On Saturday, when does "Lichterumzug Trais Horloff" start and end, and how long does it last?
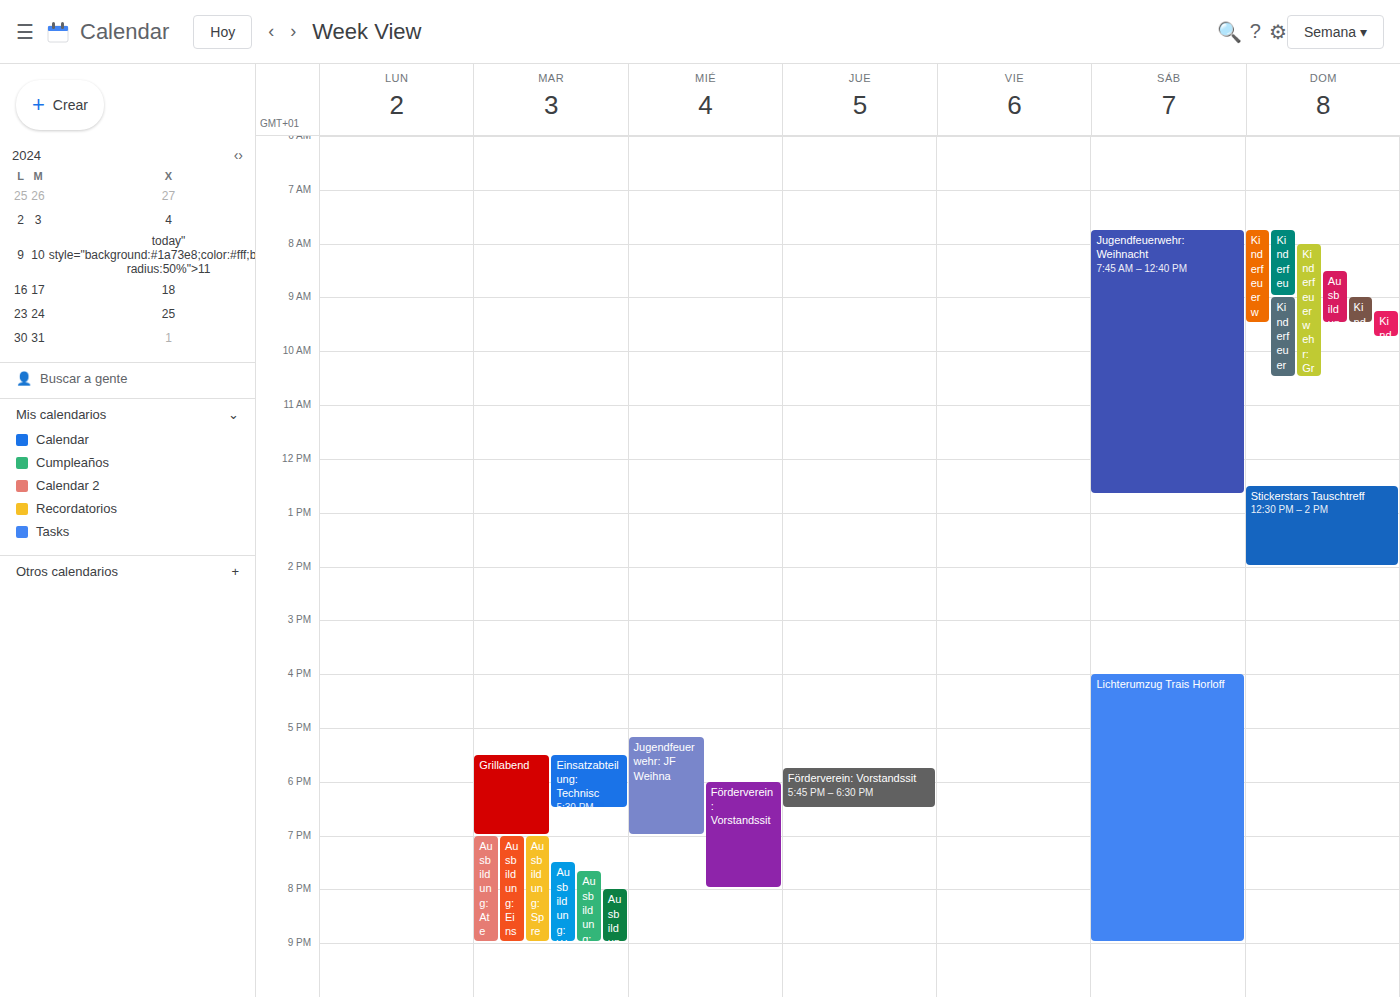
4:00 PM to 9:00 PM, 5 hours